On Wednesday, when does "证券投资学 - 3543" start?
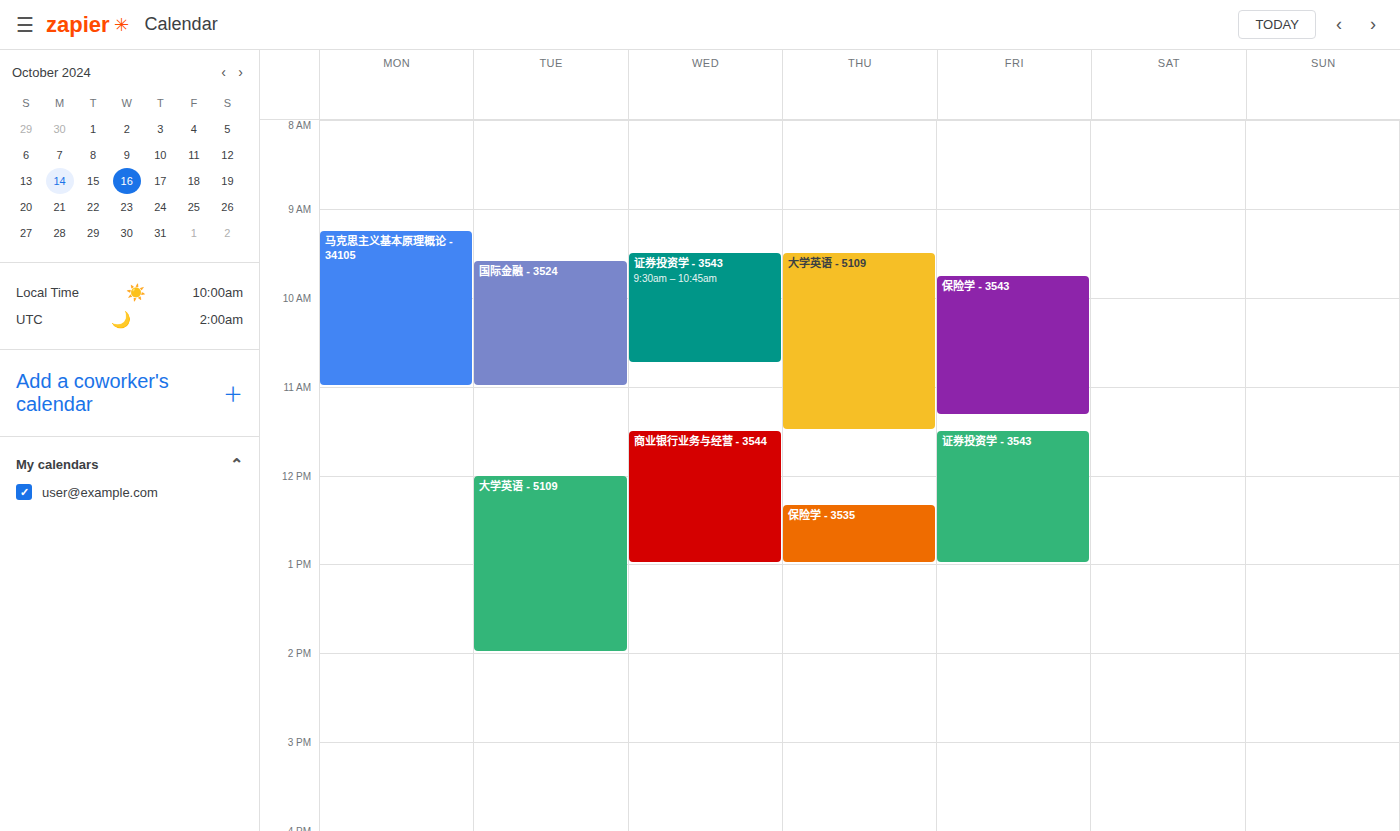
9:30 AM